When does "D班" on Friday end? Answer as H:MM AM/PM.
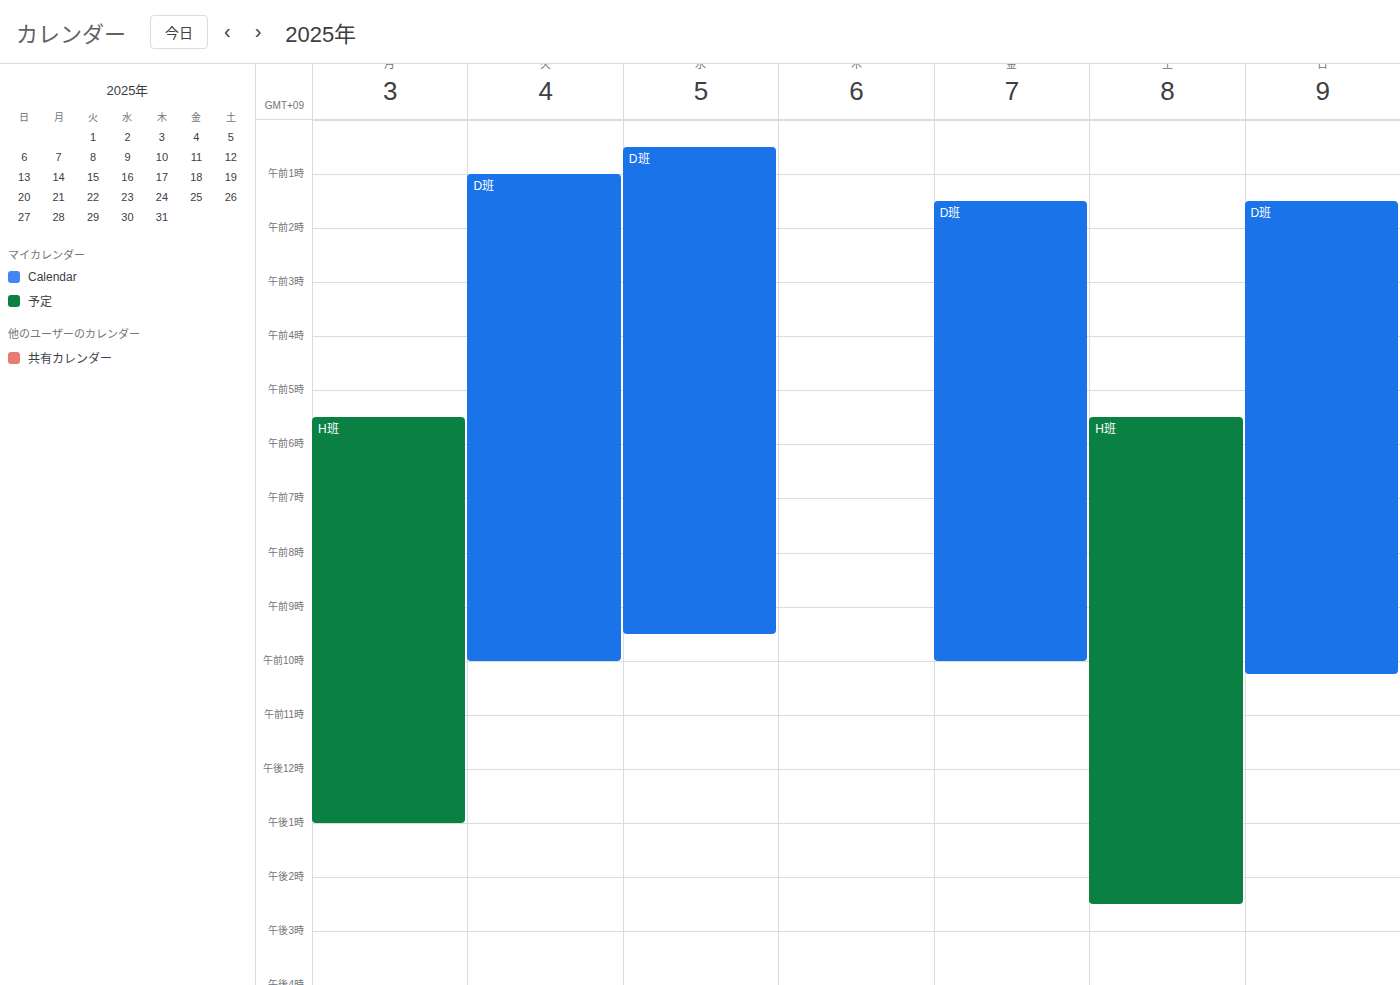
10:00 AM